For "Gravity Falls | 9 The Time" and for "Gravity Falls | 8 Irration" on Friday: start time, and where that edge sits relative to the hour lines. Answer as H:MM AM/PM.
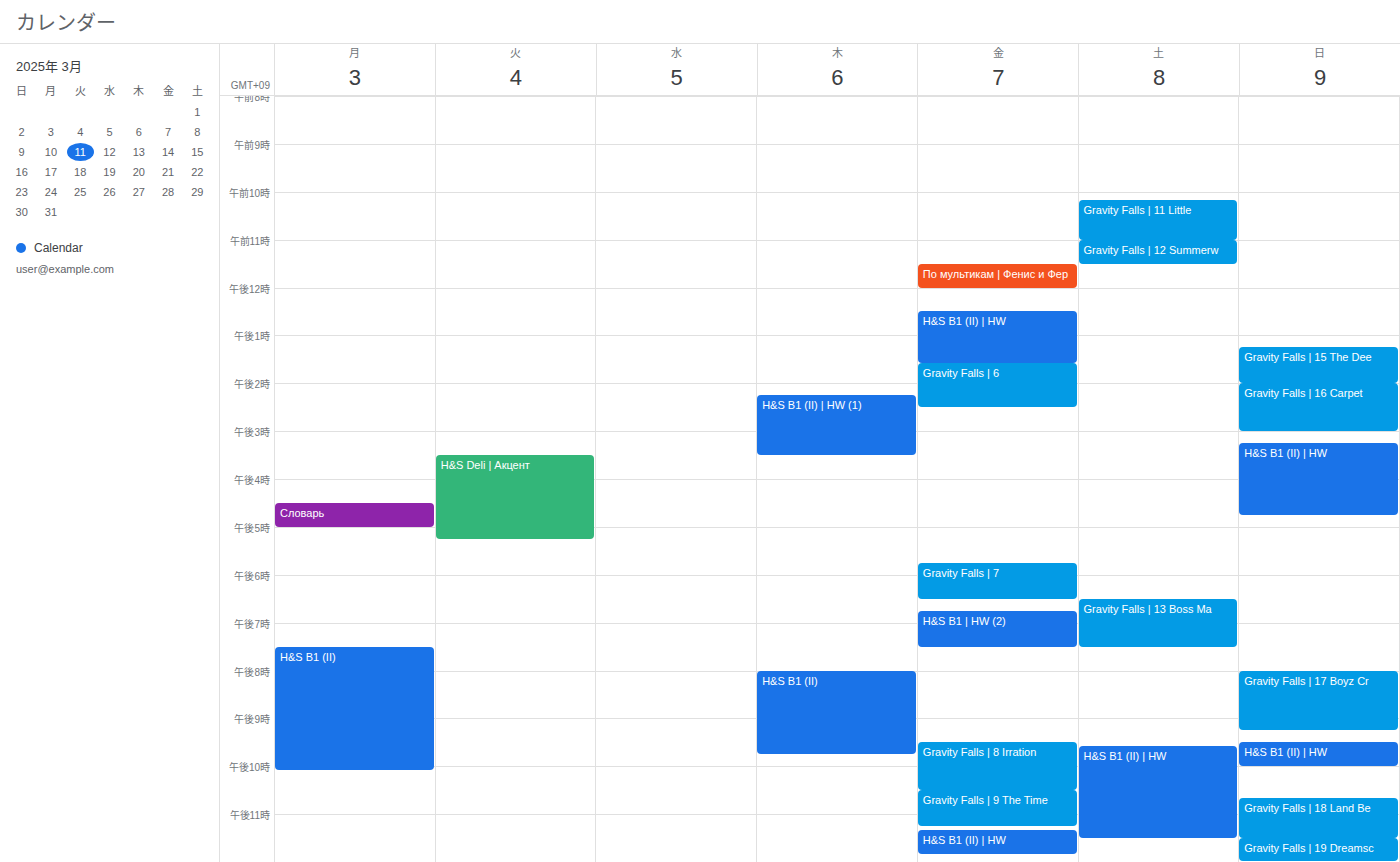
"Gravity Falls | 9 The Time": 10:30 PM, halfway between the 10 PM and 11 PM lines. "Gravity Falls | 8 Irration": 9:30 PM, halfway between the 9 PM and 10 PM lines.